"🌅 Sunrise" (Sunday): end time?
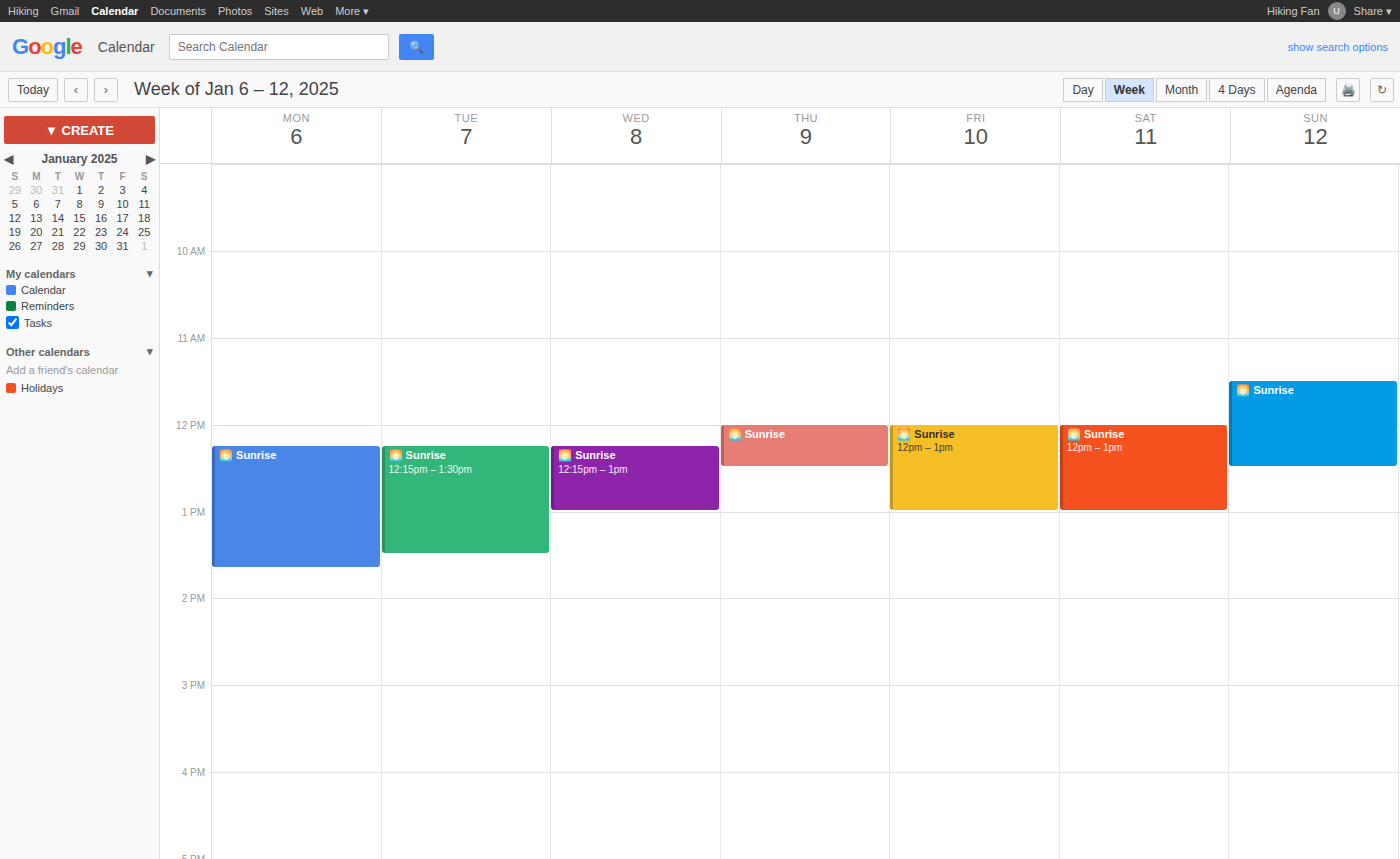
12:30 PM